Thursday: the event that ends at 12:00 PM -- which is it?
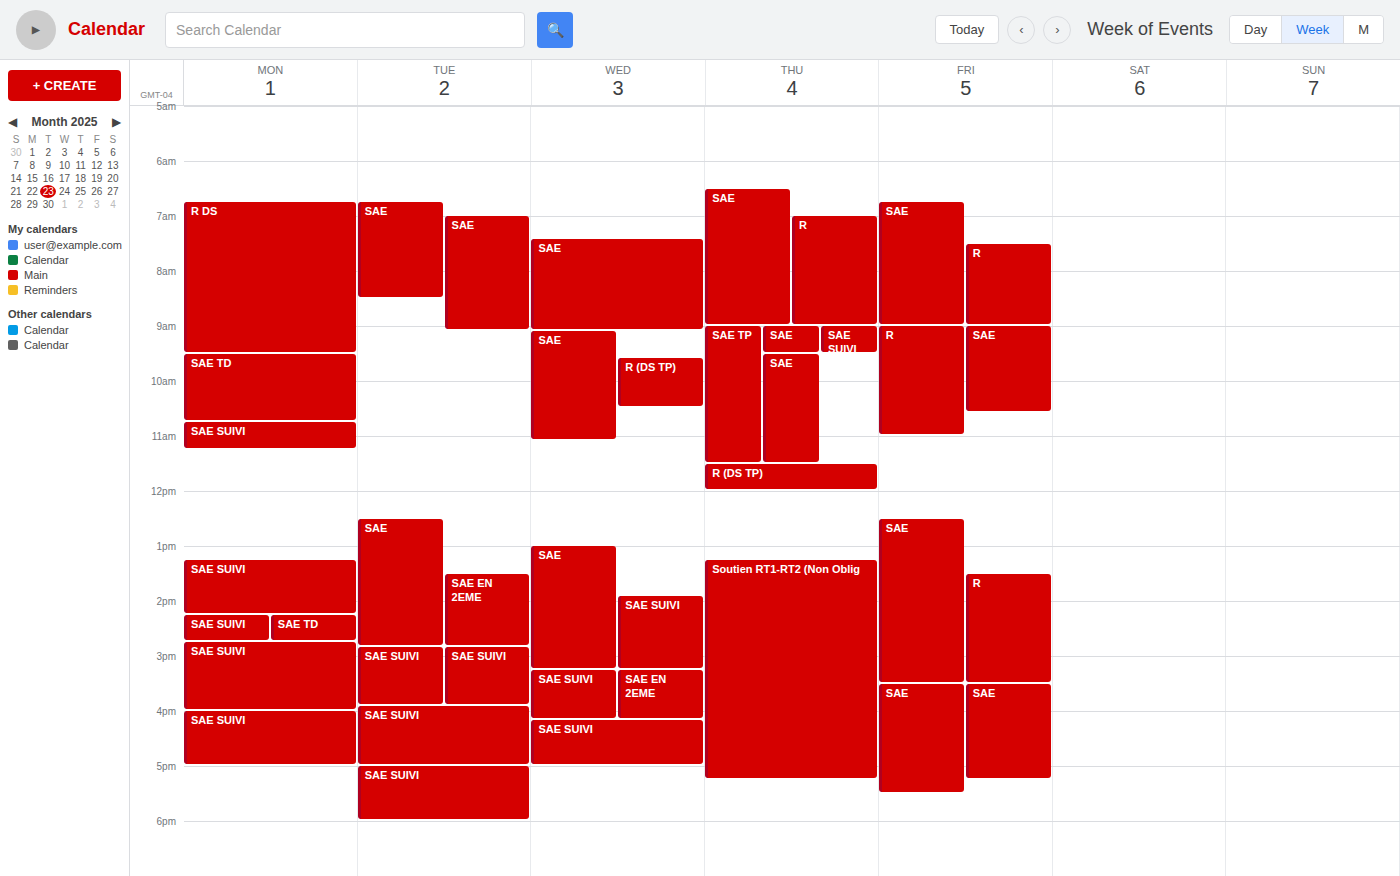
"R (DS TP)"